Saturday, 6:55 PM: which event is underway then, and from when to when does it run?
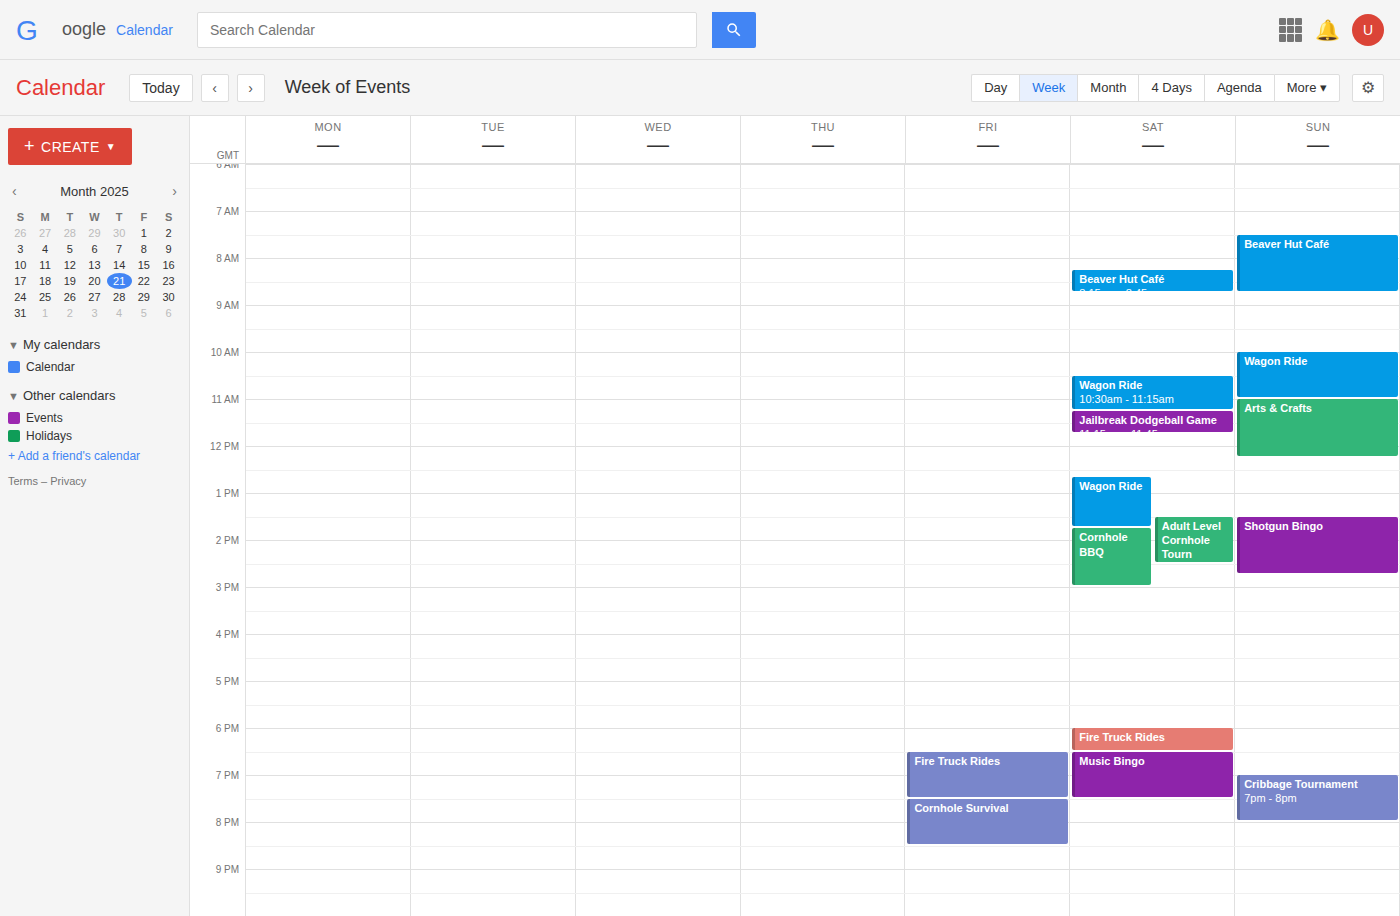
"Music Bingo", 6:30 PM to 7:30 PM